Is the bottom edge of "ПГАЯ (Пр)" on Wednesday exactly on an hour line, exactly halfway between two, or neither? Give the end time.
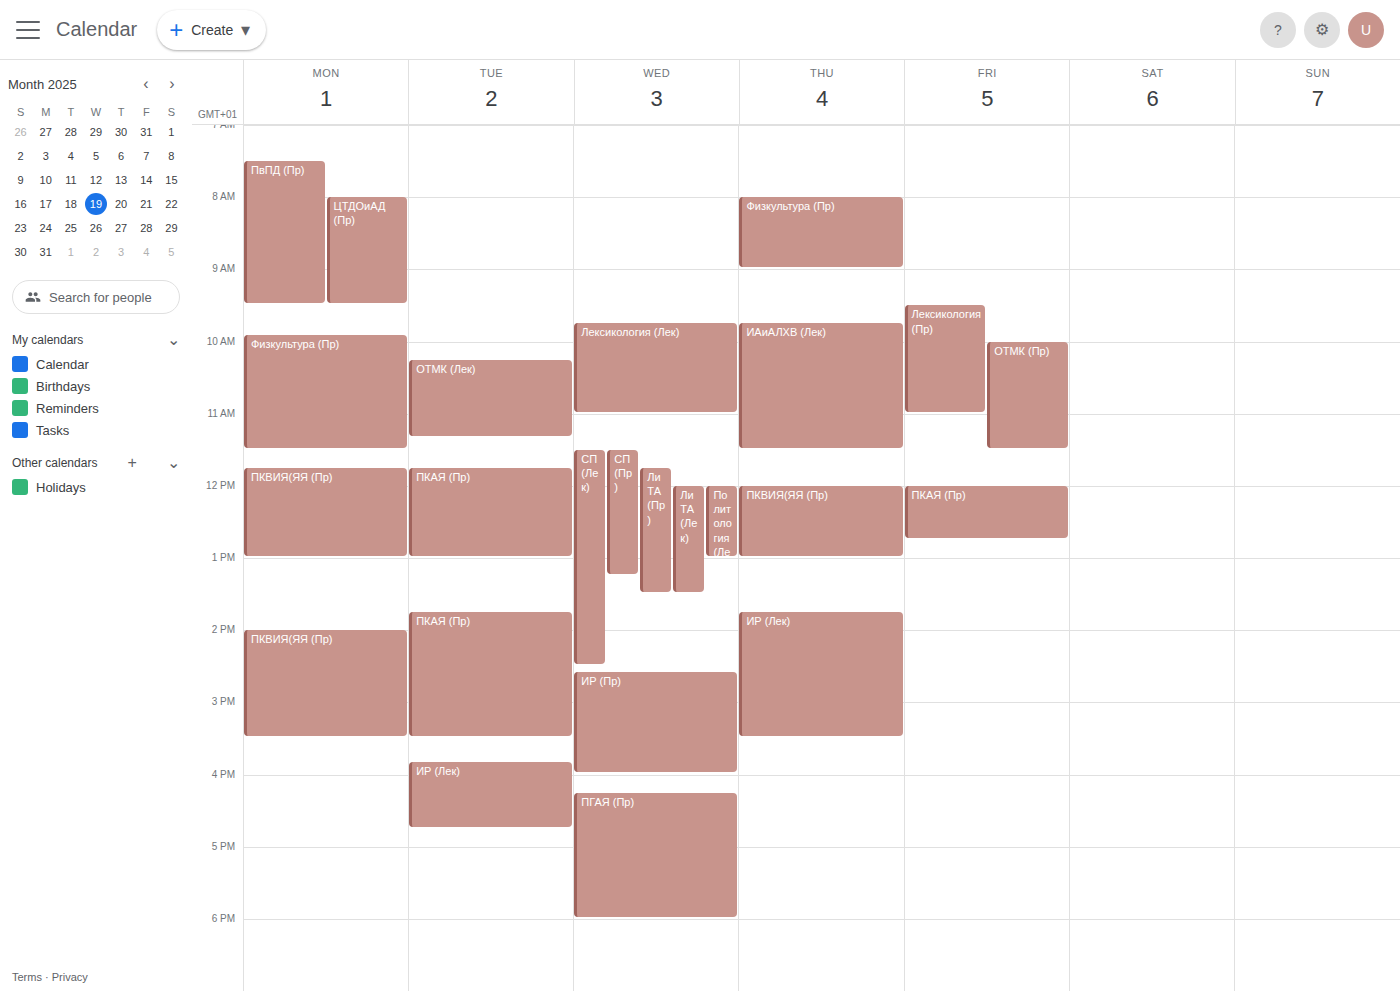
6:00 PM -- exactly on the 6 PM line.